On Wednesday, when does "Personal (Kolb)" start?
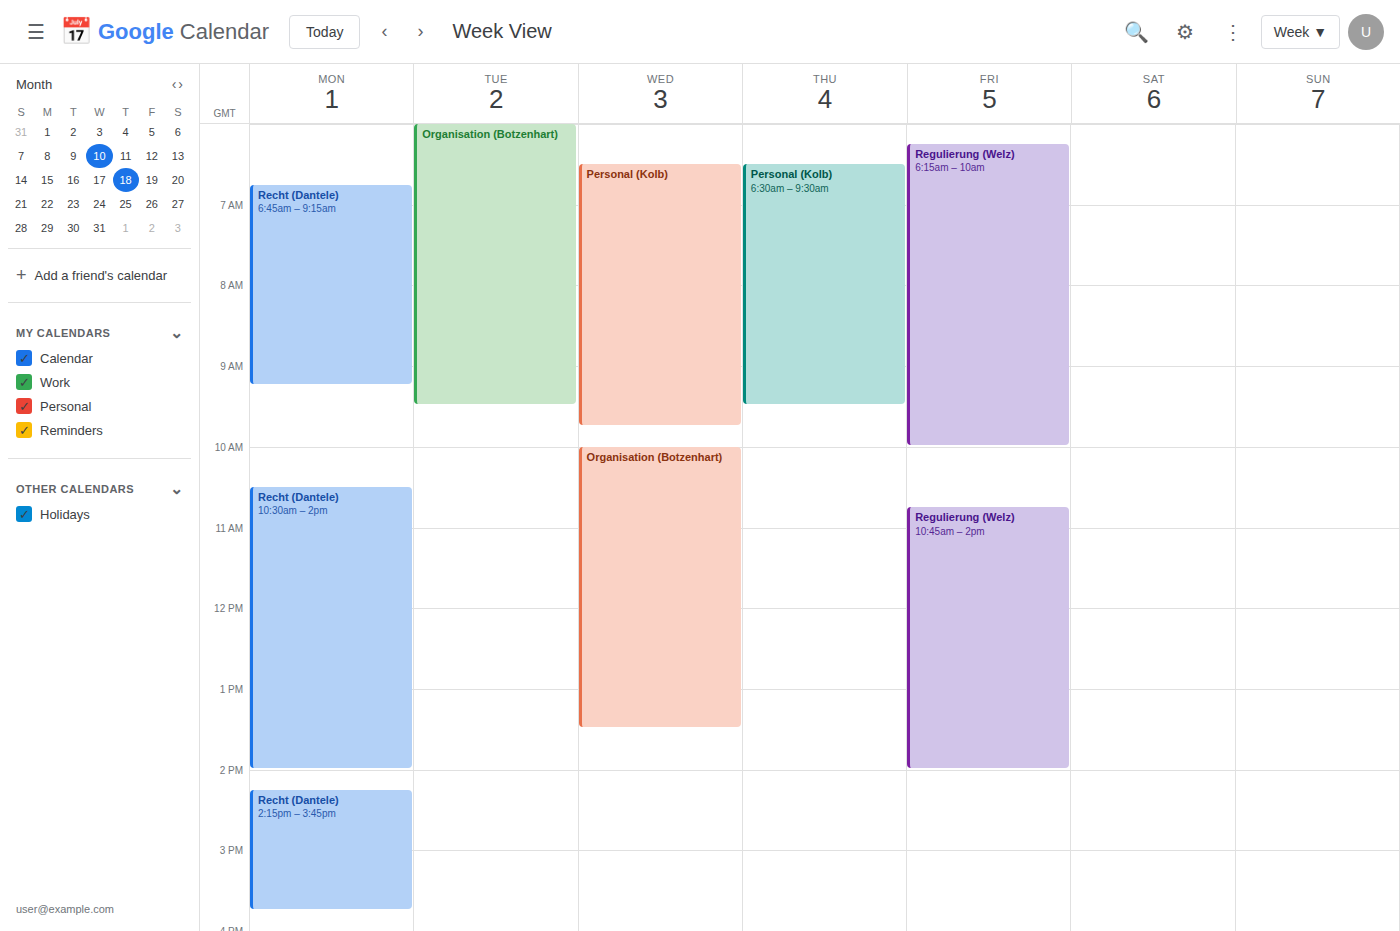
6:30 AM